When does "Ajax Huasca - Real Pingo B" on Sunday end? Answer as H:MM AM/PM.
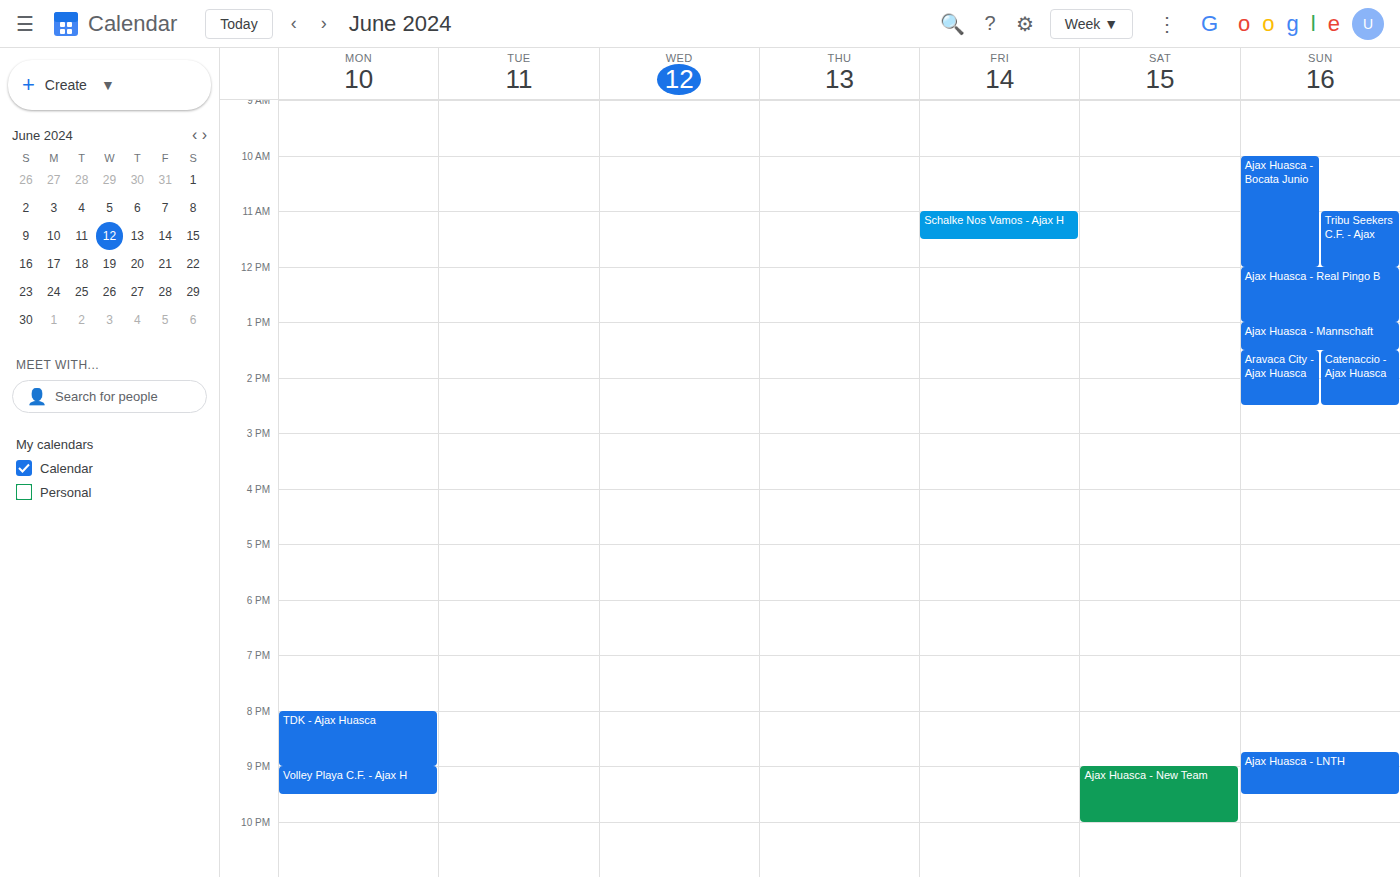
1:00 PM